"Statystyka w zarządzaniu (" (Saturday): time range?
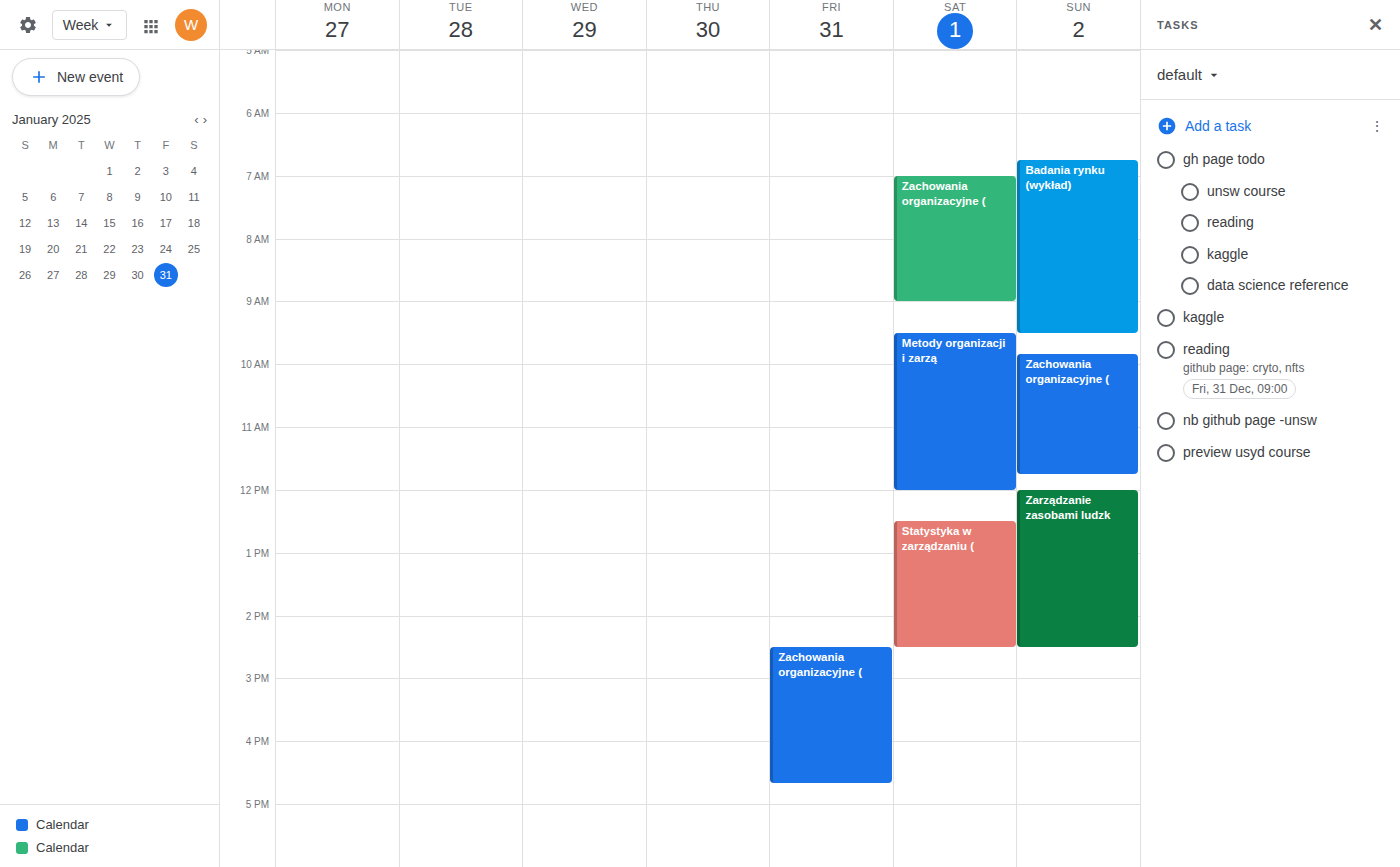
12:30 PM to 2:30 PM